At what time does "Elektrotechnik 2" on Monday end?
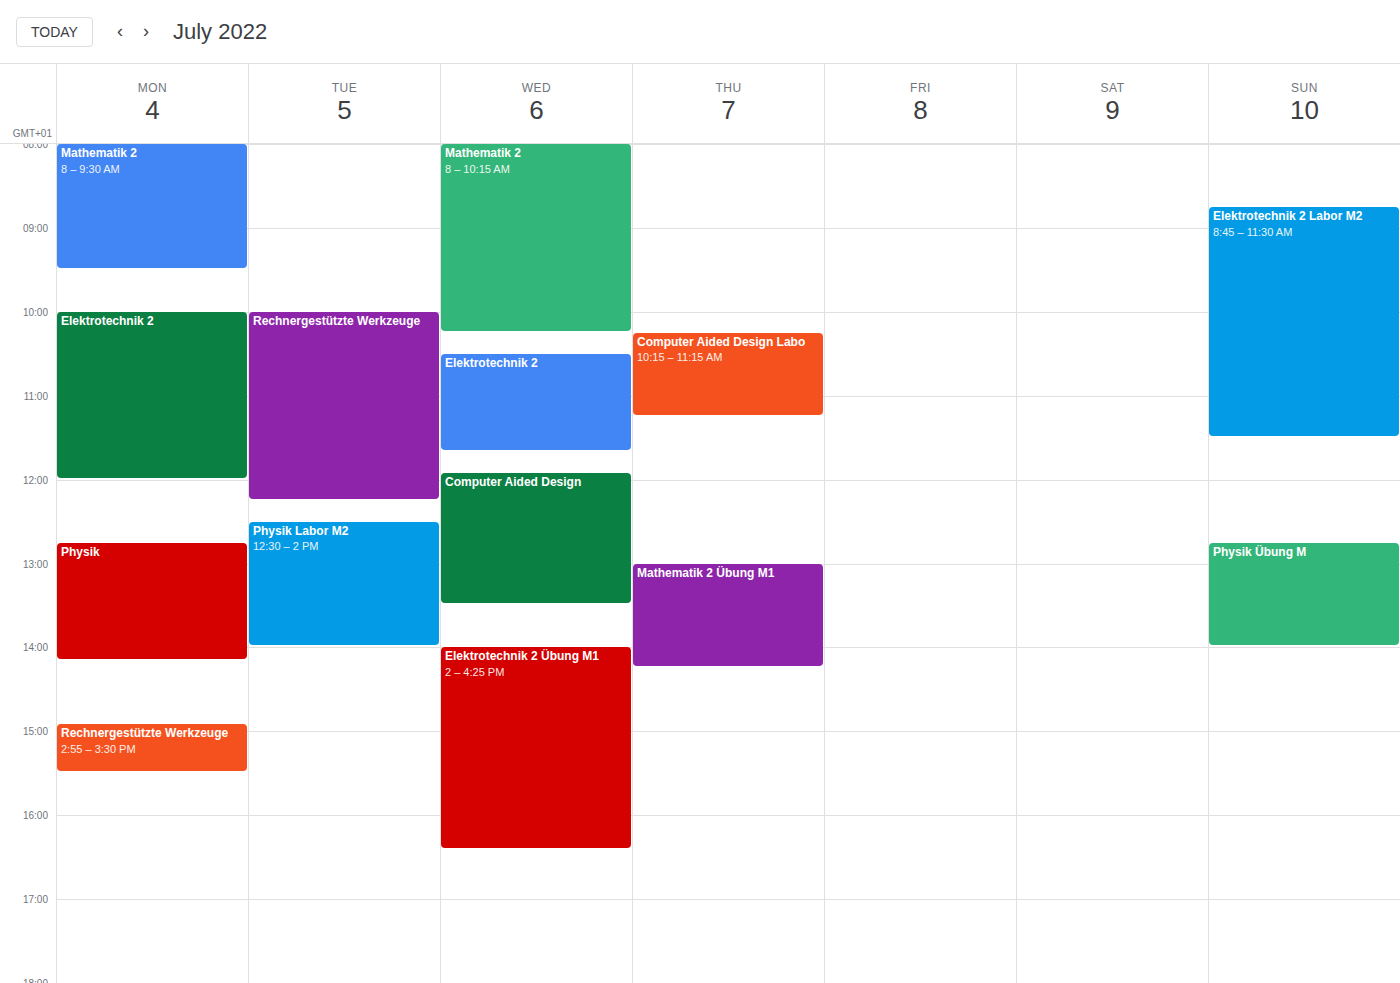
12:00 PM